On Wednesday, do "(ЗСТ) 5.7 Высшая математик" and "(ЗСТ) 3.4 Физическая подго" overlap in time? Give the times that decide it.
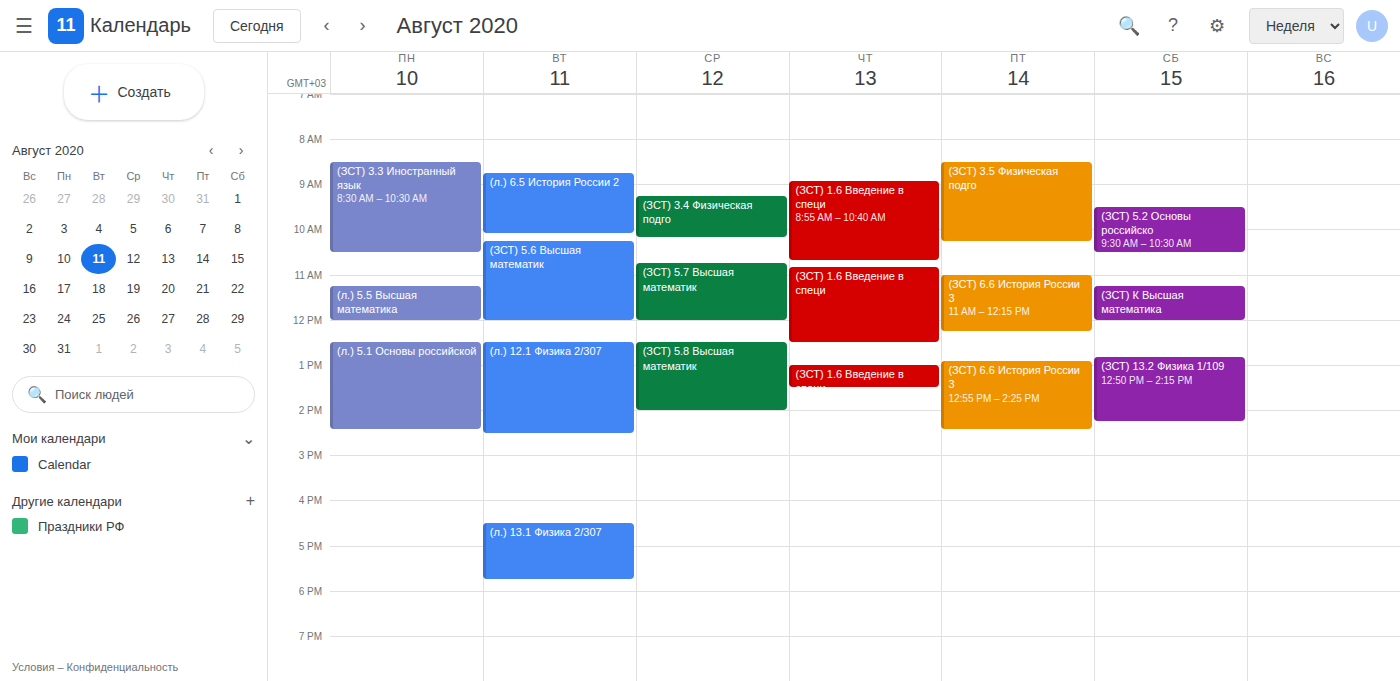
"(ЗСТ) 3.4 Физическая подго" ends at 10:10 AM and "(ЗСТ) 5.7 Высшая математик" starts at 10:45 AM -- no overlap.